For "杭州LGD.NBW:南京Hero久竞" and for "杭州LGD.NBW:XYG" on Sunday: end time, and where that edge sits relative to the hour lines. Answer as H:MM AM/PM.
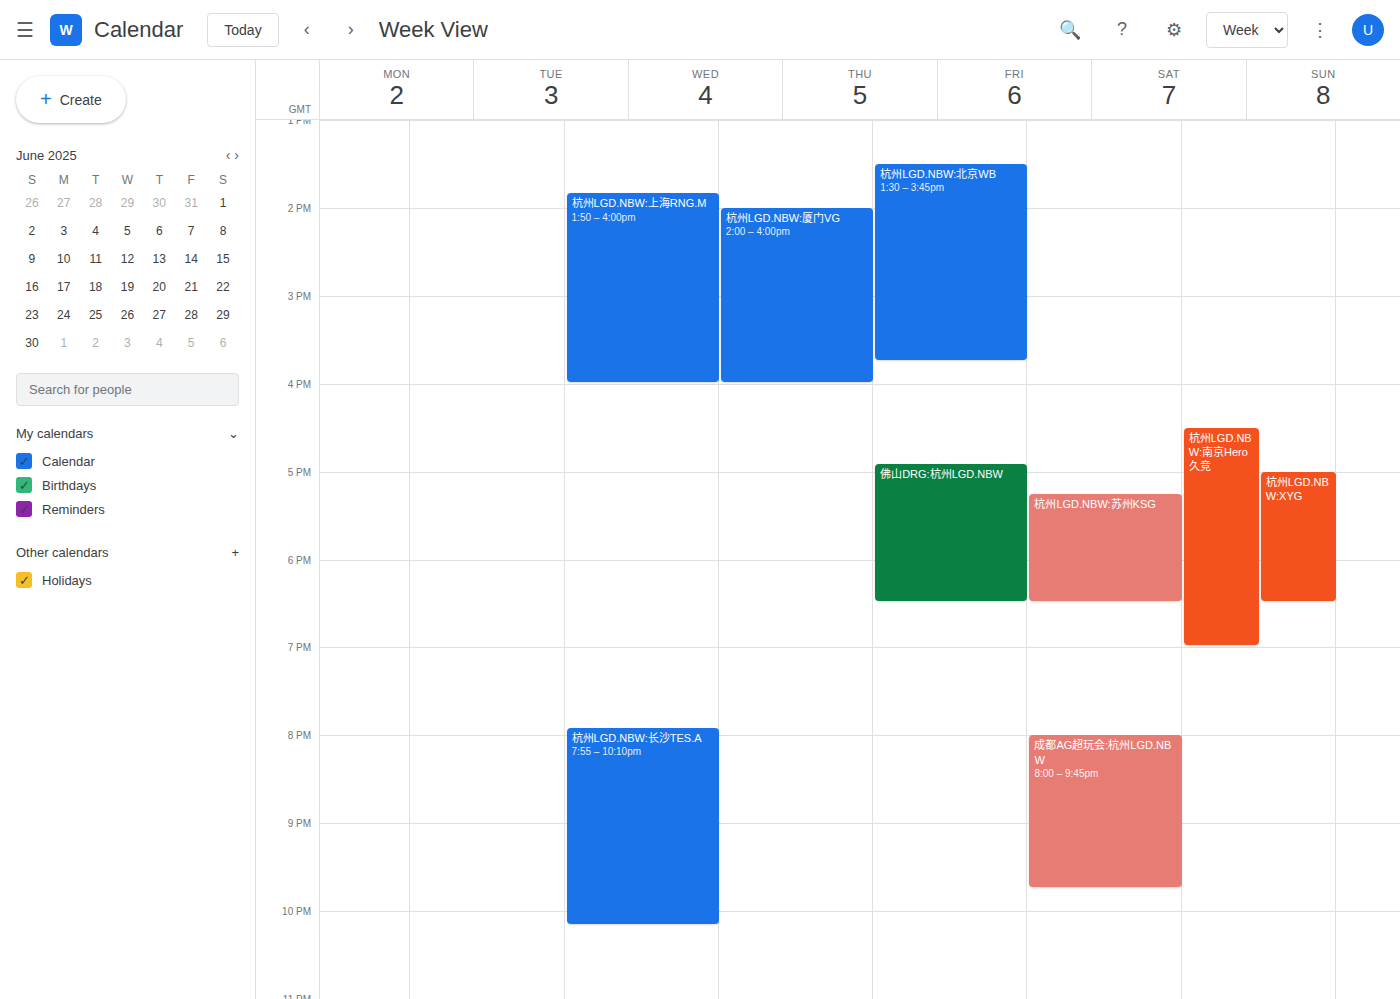
"杭州LGD.NBW:南京Hero久竞": 7:00 PM, exactly on the 7 PM line. "杭州LGD.NBW:XYG": 6:30 PM, halfway between the 6 PM and 7 PM lines.